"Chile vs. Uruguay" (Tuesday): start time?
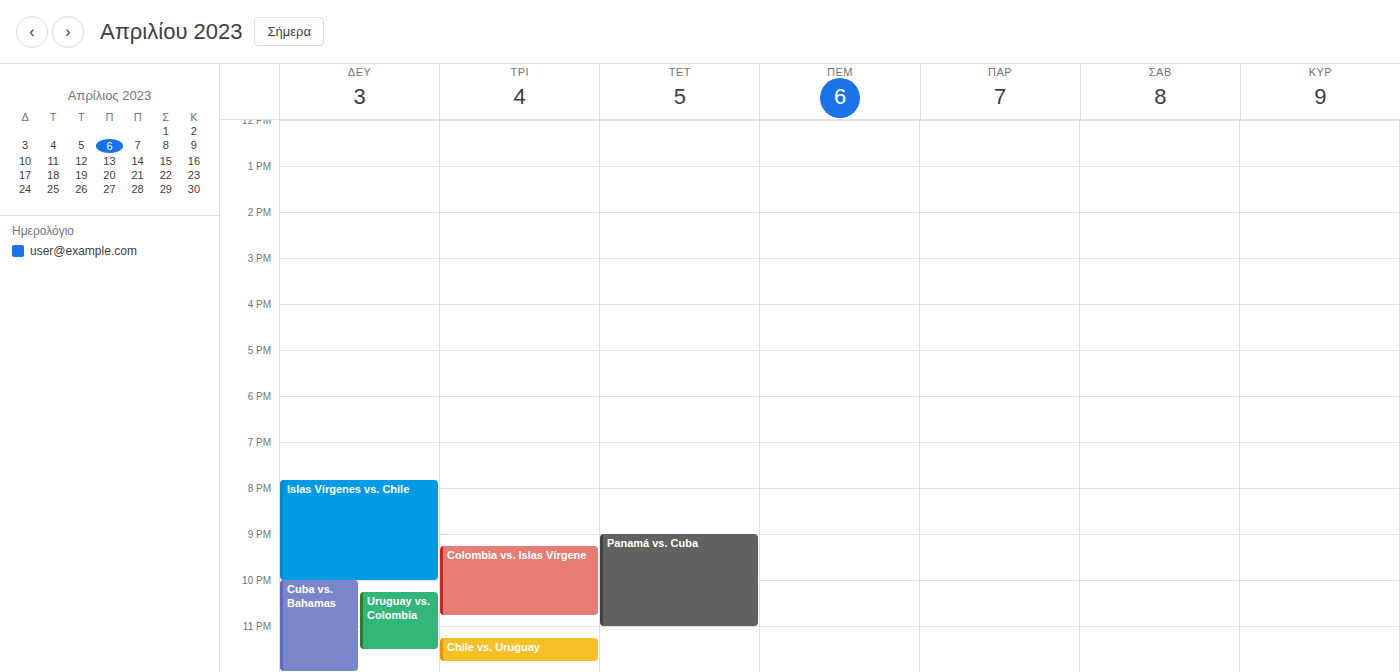
11:15 PM